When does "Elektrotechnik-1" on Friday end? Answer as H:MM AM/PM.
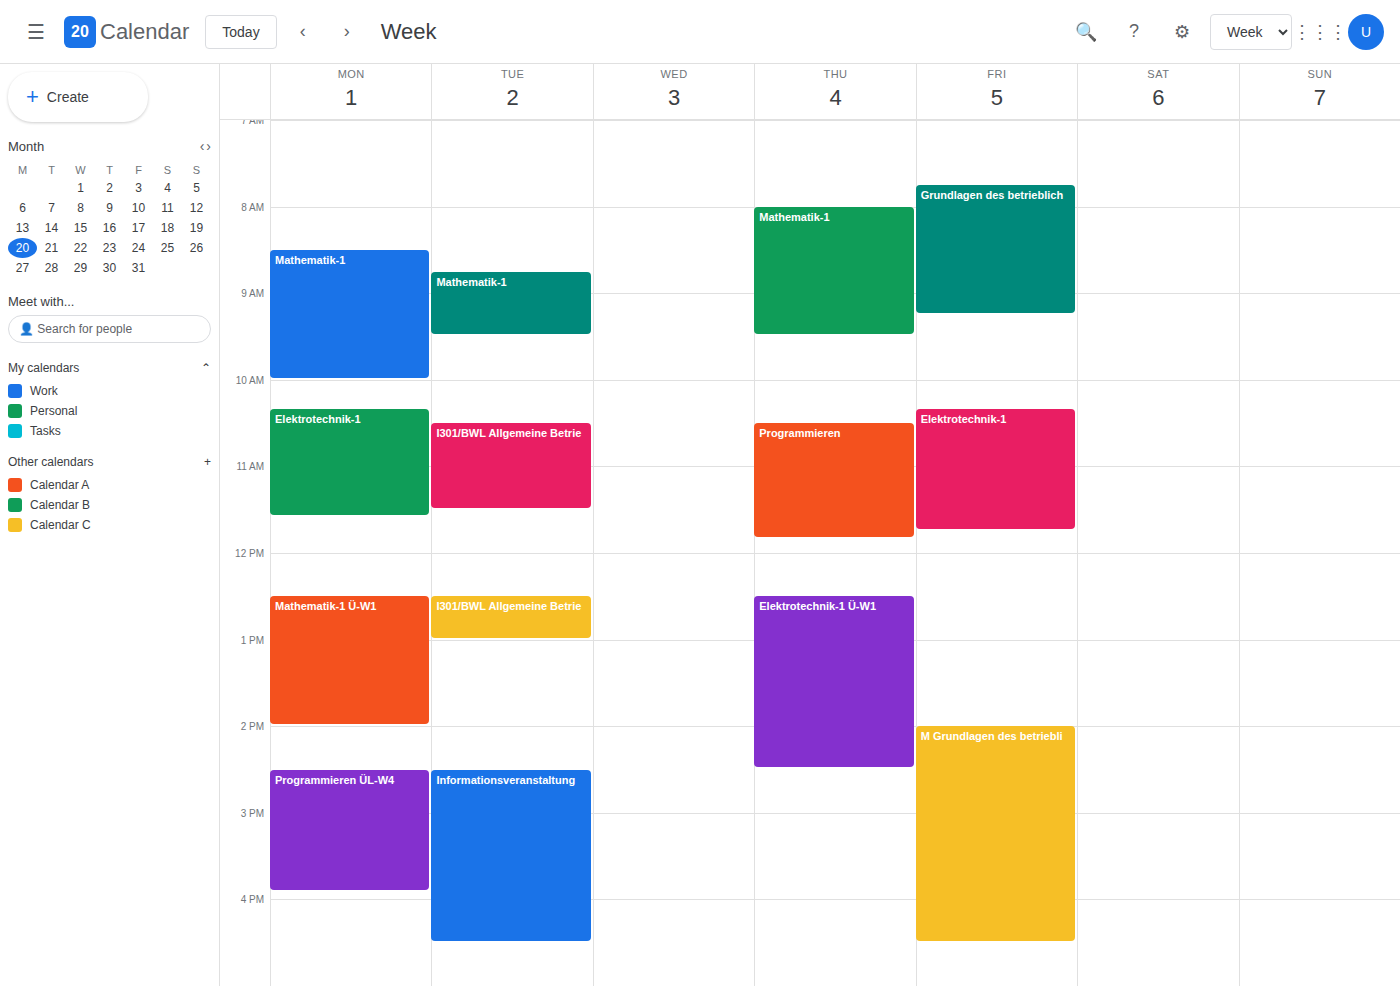
11:45 AM